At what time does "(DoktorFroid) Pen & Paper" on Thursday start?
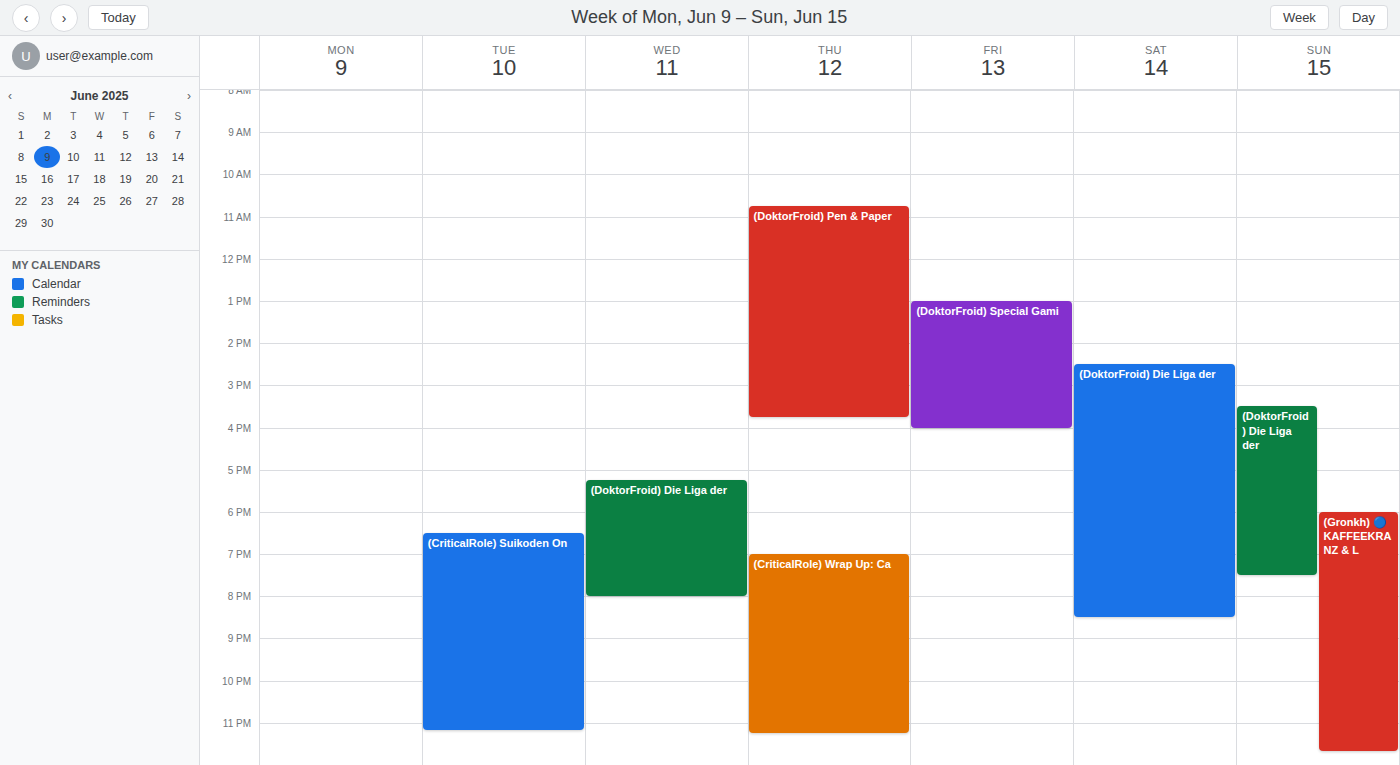
10:45 AM